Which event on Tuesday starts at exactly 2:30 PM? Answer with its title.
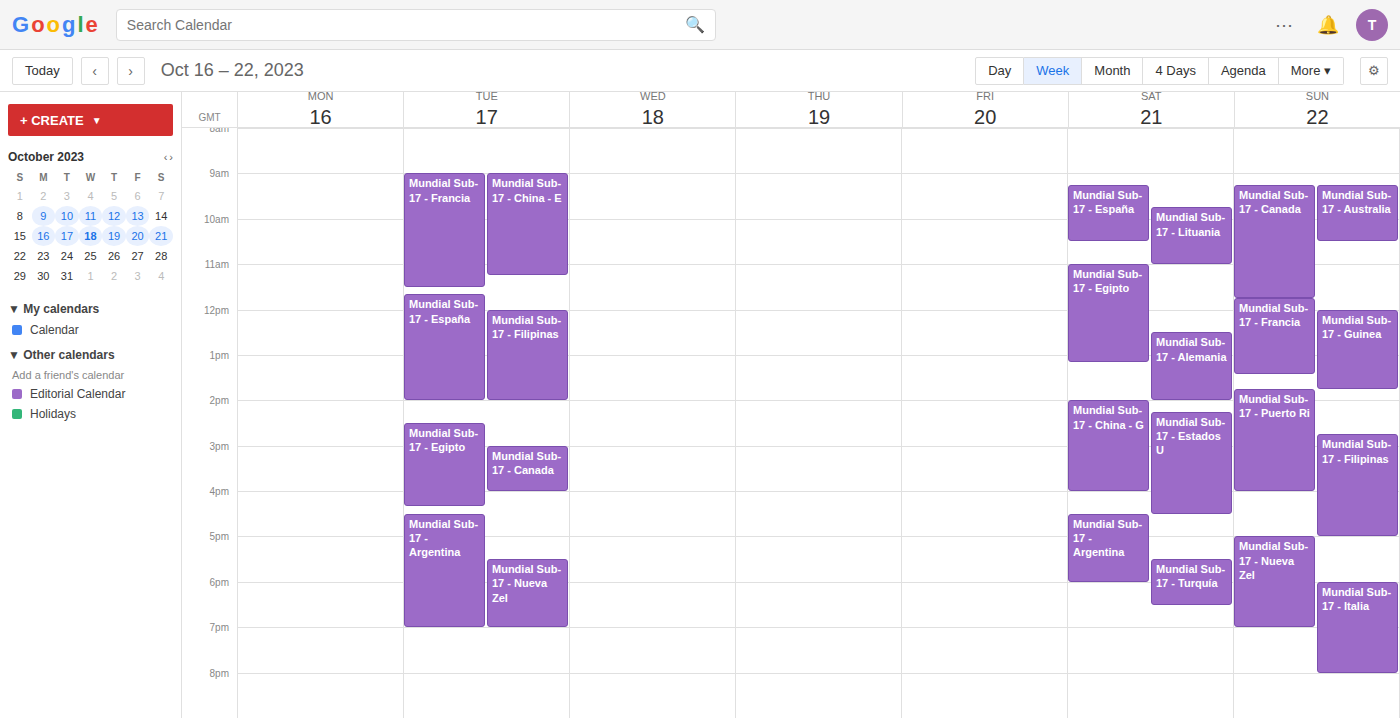
"Mundial Sub-17 - Egipto"